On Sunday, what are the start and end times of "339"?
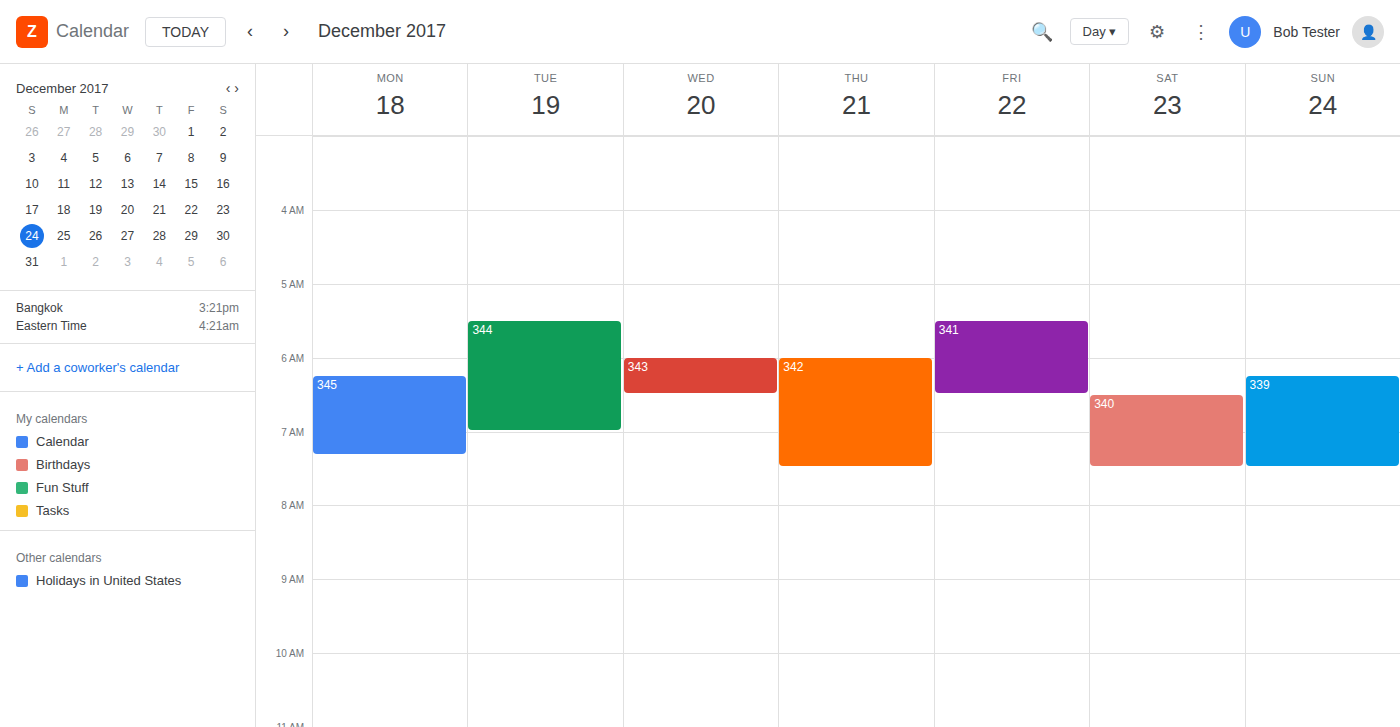
6:15 AM to 7:30 AM